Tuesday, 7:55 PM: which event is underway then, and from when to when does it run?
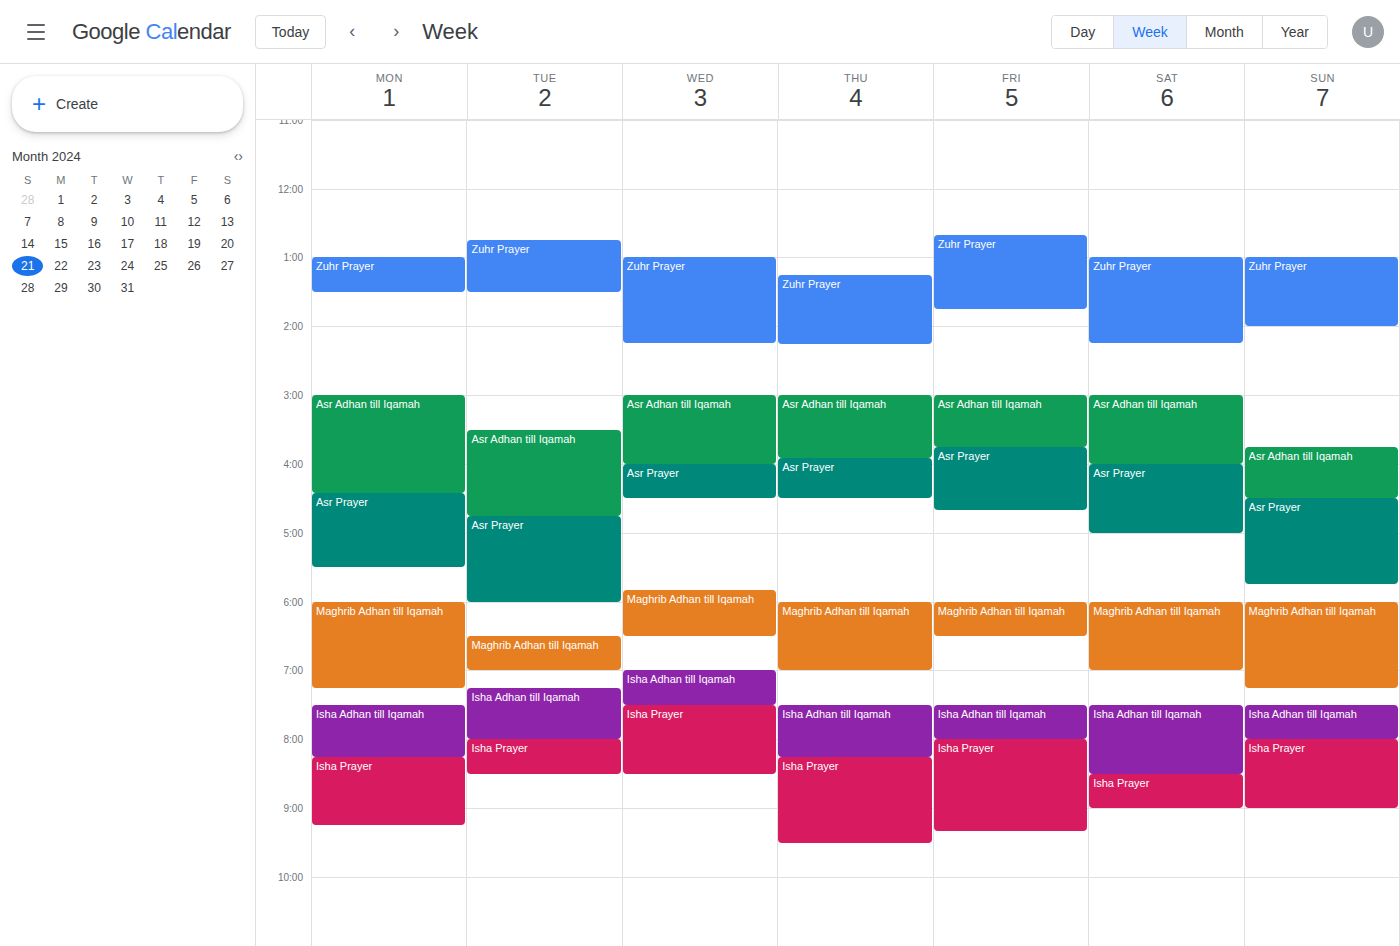
"Isha Adhan till Iqamah", 7:15 PM to 8:00 PM